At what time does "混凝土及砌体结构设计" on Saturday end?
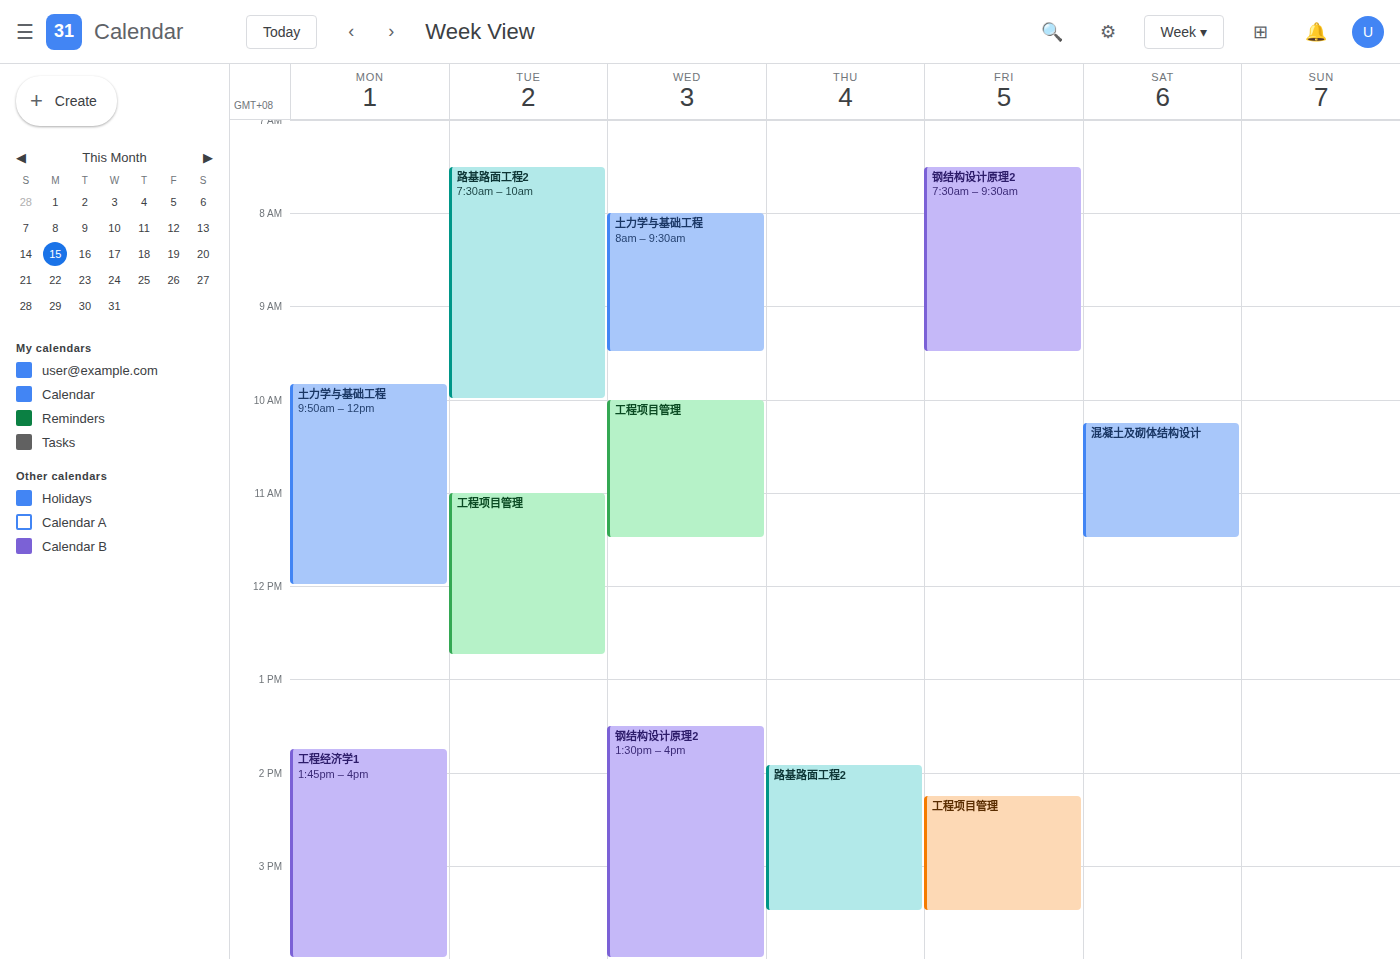
11:30 AM